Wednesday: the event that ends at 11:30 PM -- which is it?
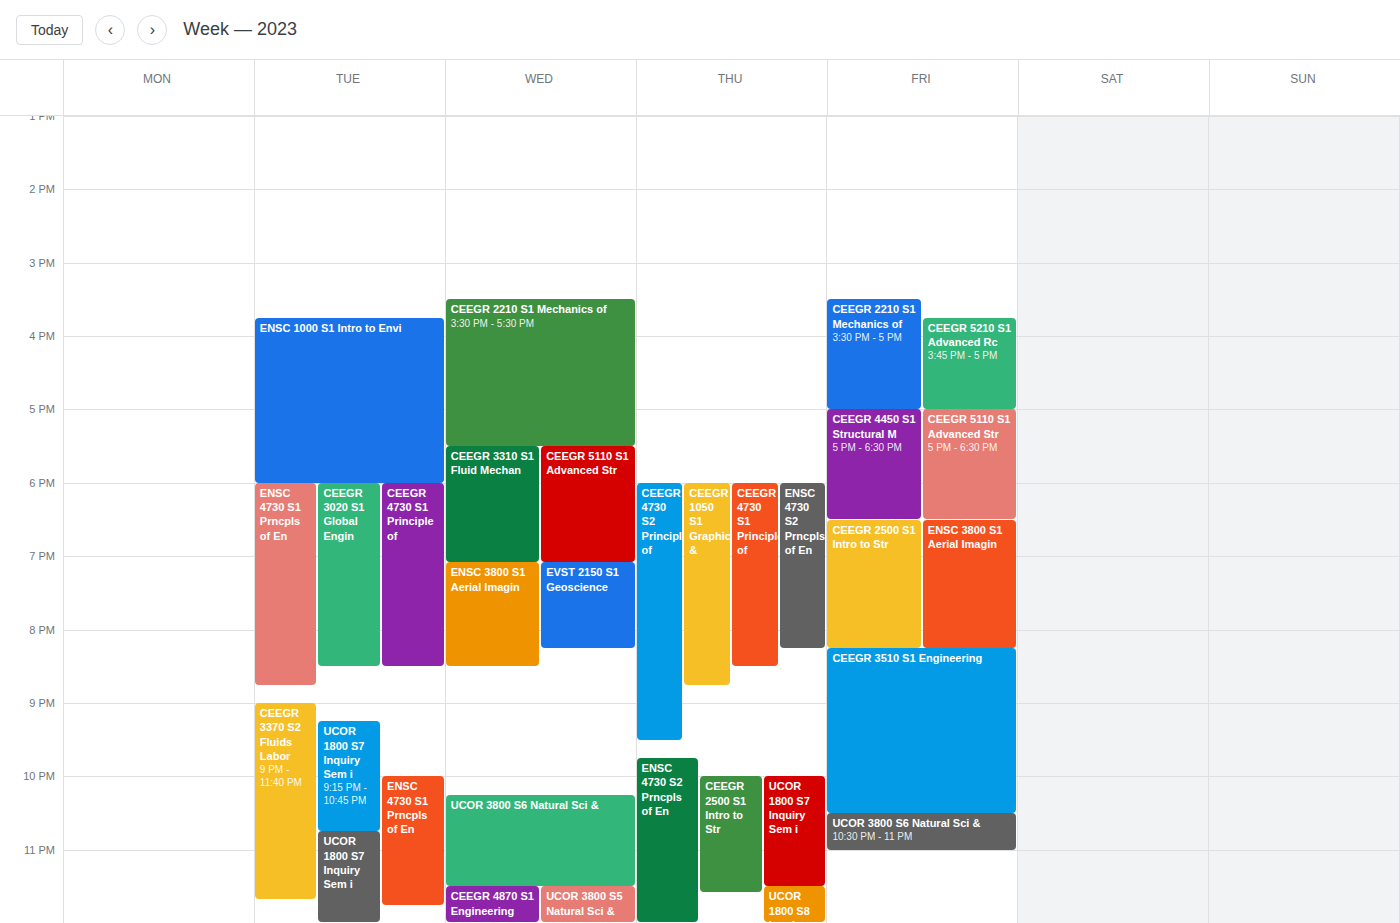
"UCOR 3800 S6 Natural Sci &"